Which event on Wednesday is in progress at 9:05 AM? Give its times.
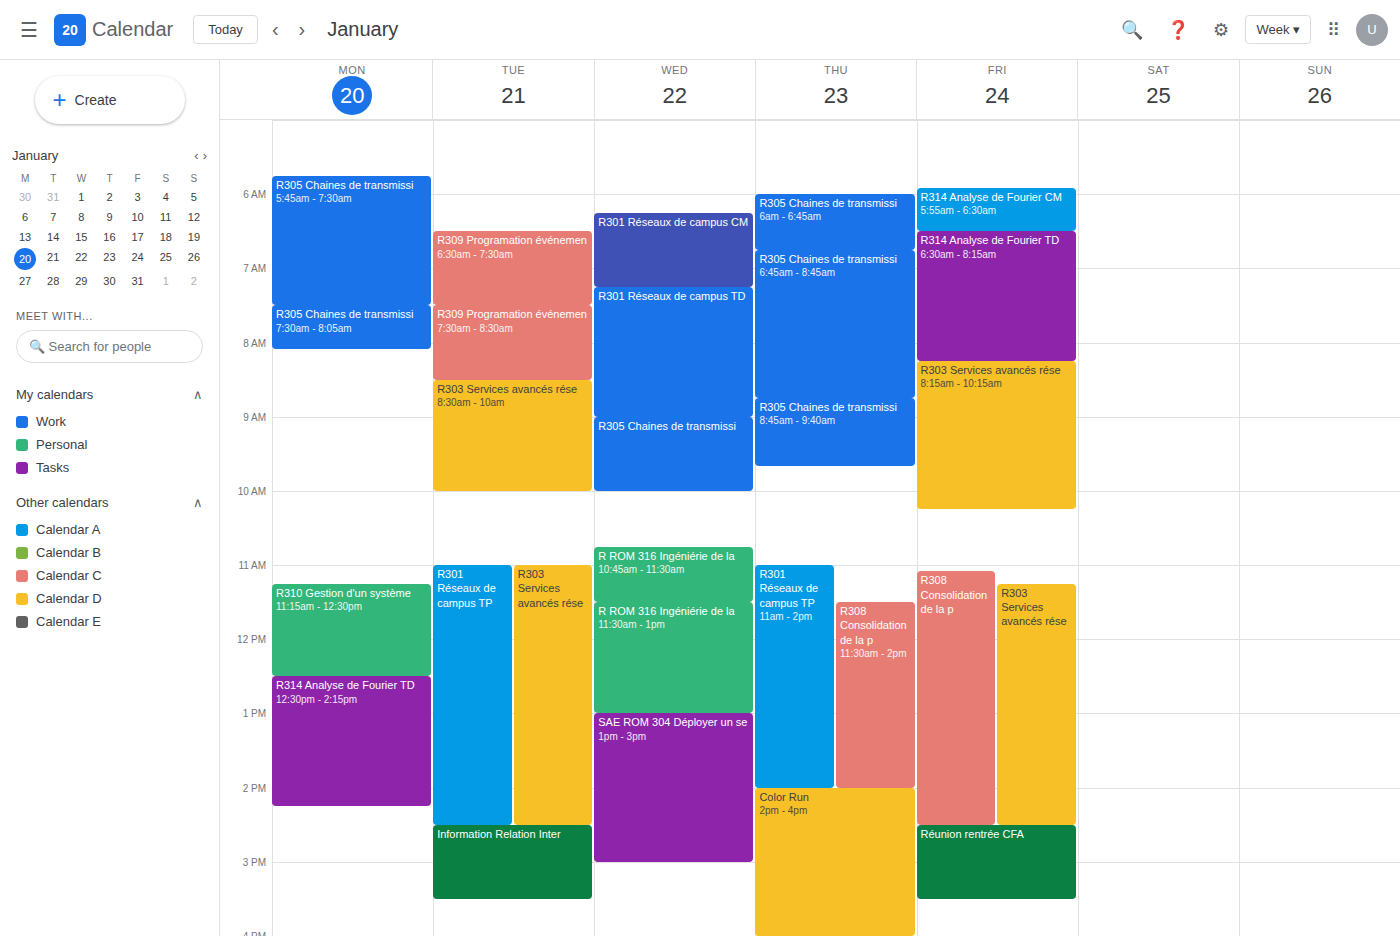
"R305 Chaines de transmissi", 9:00 AM to 10:00 AM